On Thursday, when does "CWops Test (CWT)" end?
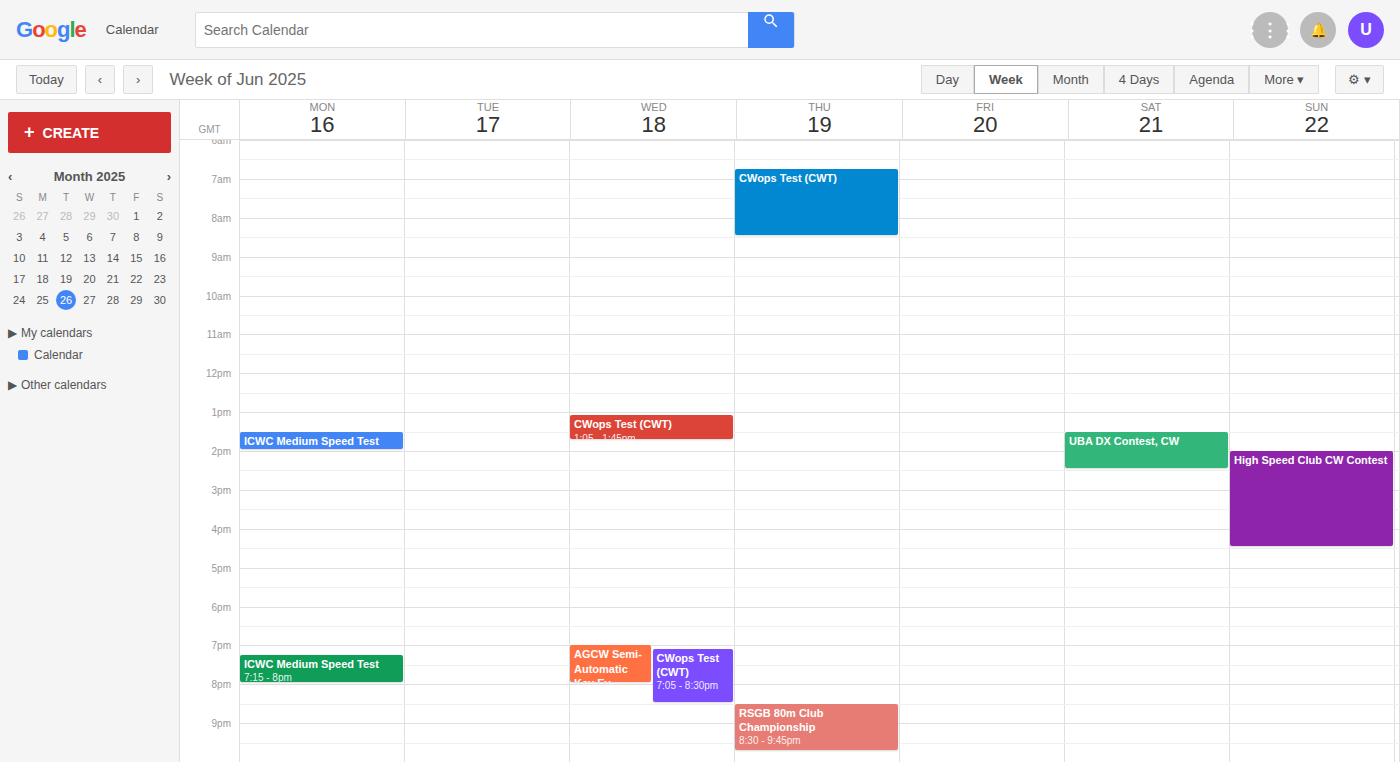
8:30 AM